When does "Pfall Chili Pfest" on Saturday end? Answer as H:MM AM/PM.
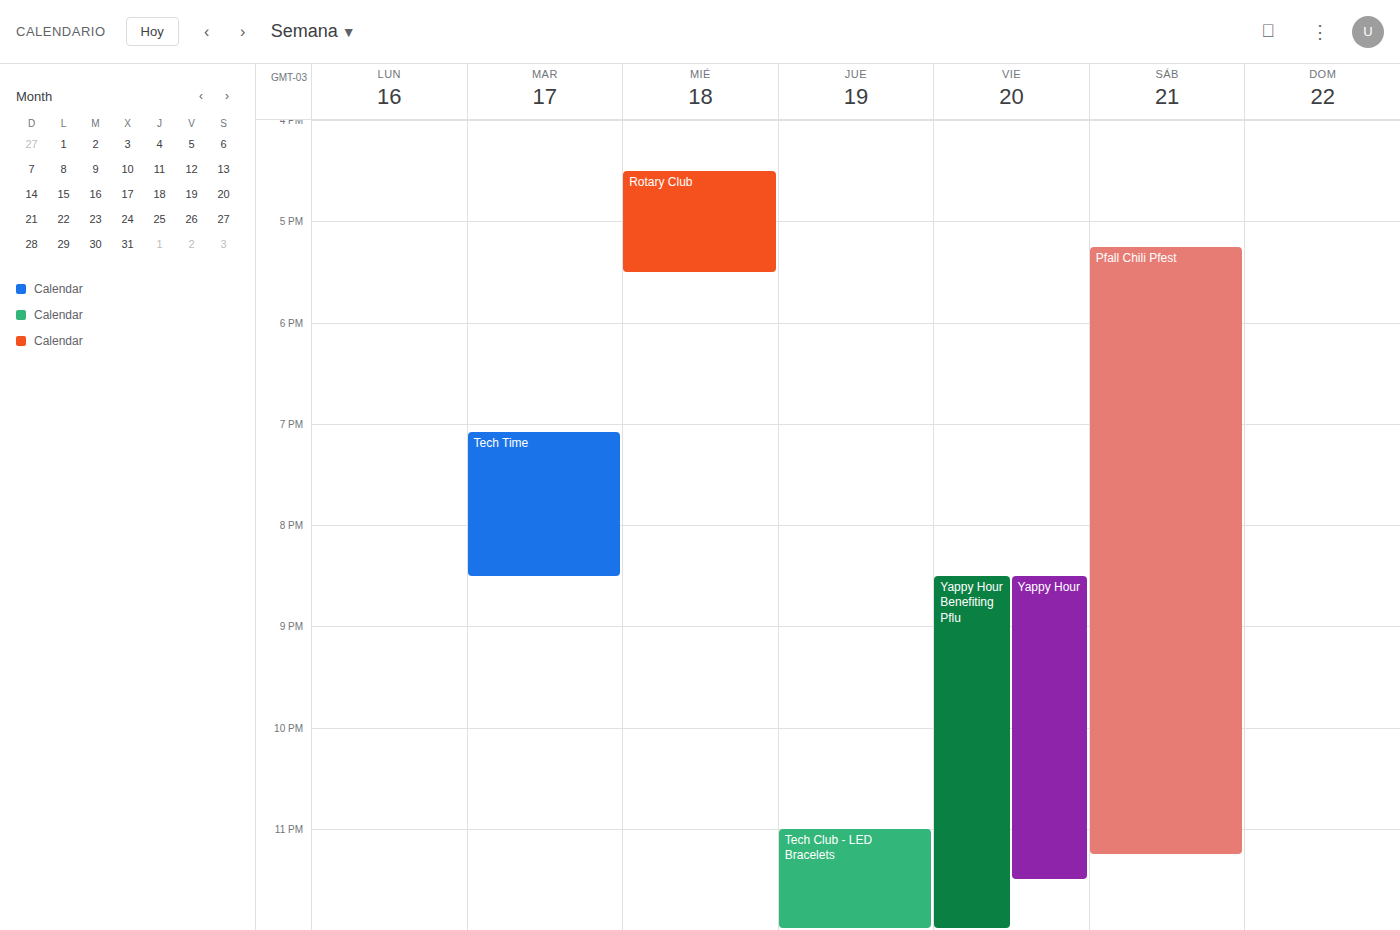
11:15 PM